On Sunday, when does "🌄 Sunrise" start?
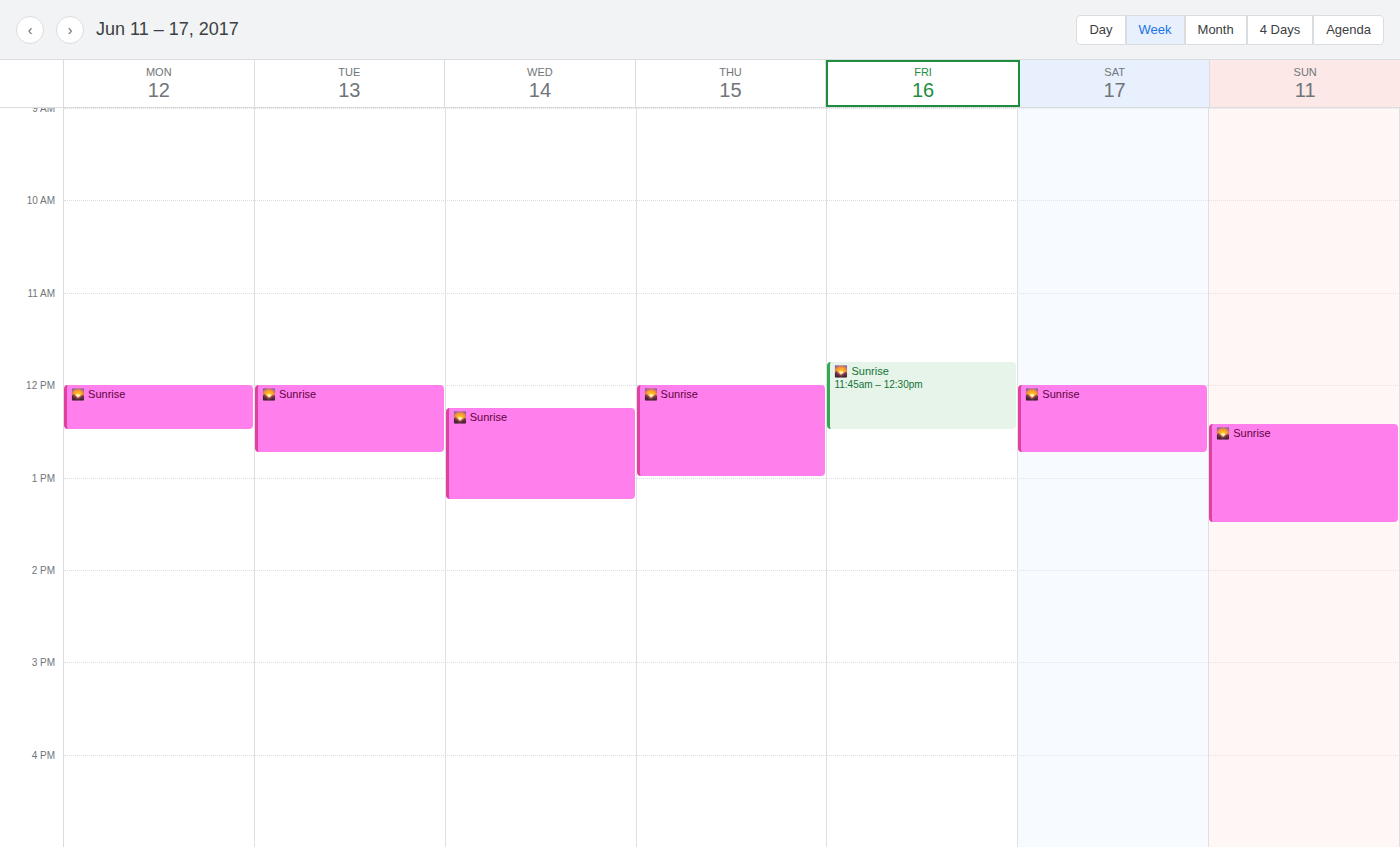
12:25 PM